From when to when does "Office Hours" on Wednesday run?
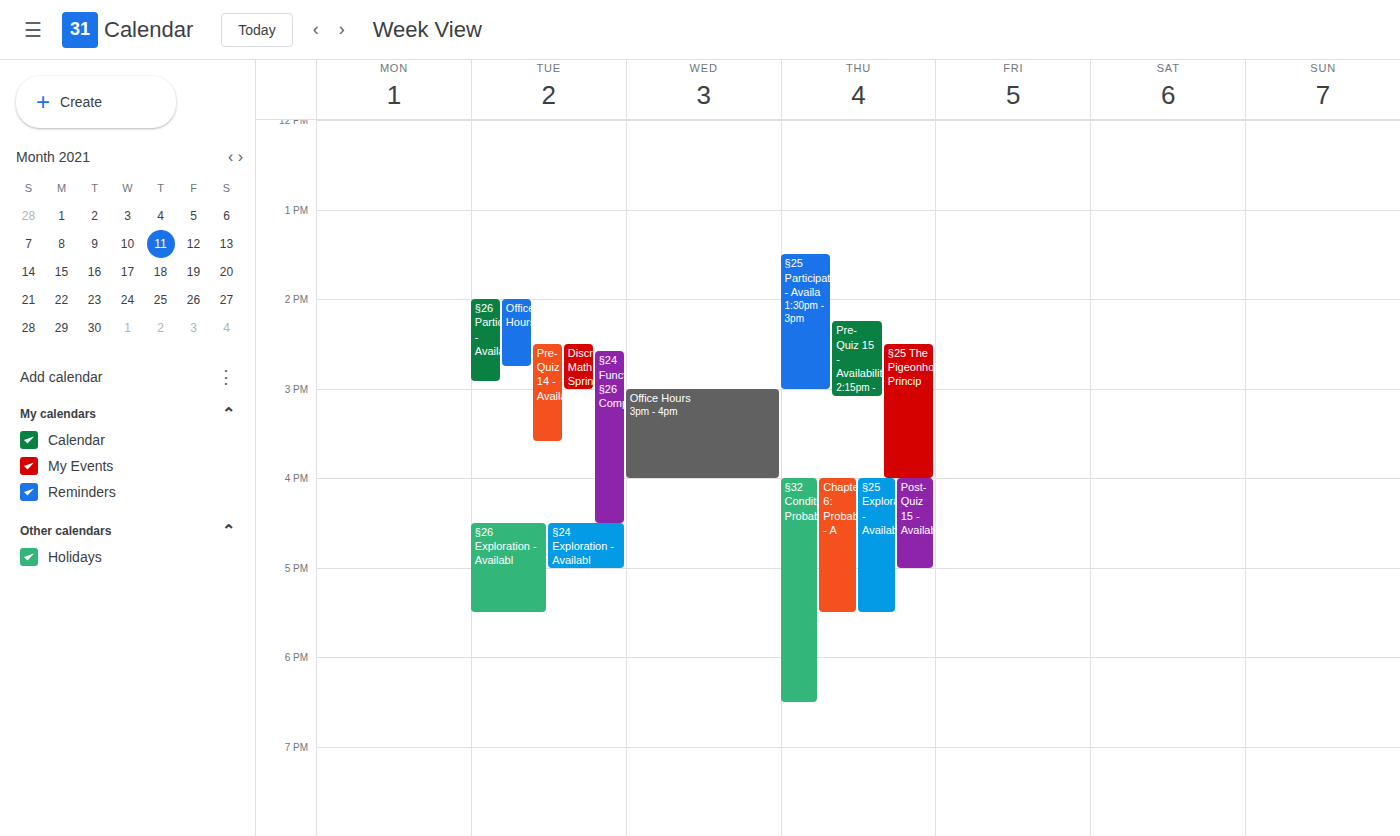
15:00 to 16:00